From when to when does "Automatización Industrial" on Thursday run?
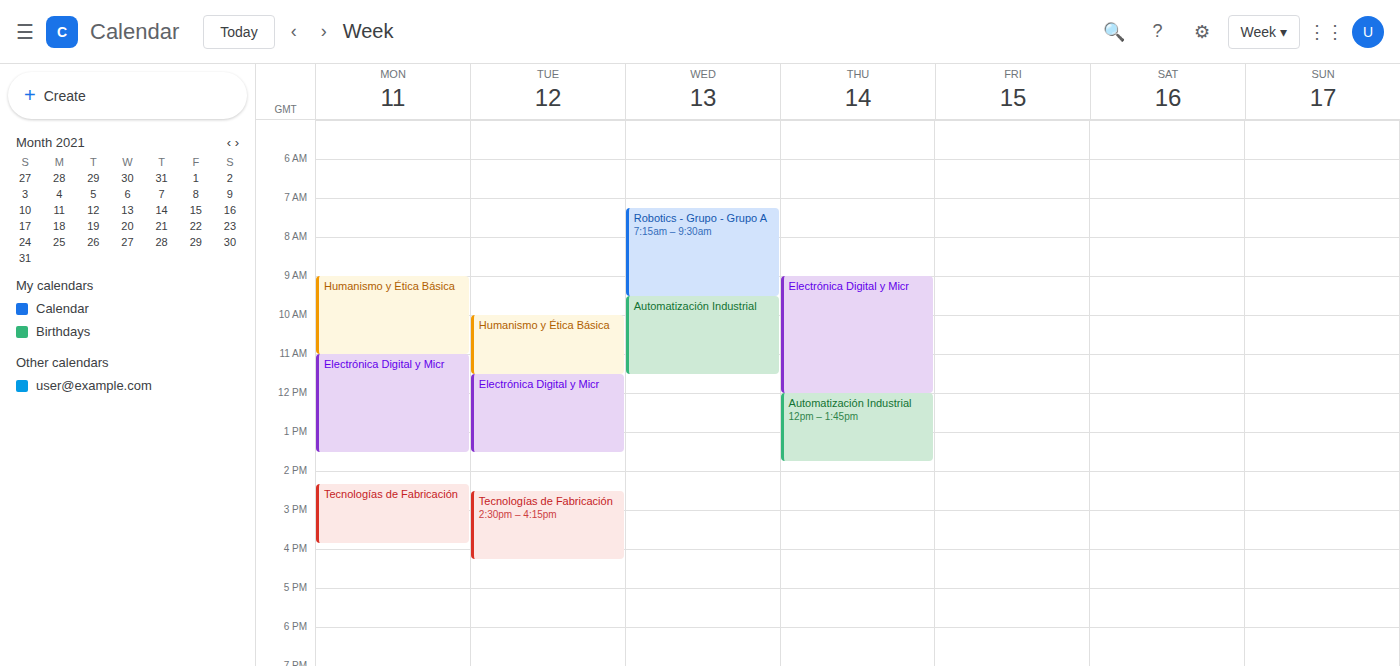
12:00 PM to 1:45 PM